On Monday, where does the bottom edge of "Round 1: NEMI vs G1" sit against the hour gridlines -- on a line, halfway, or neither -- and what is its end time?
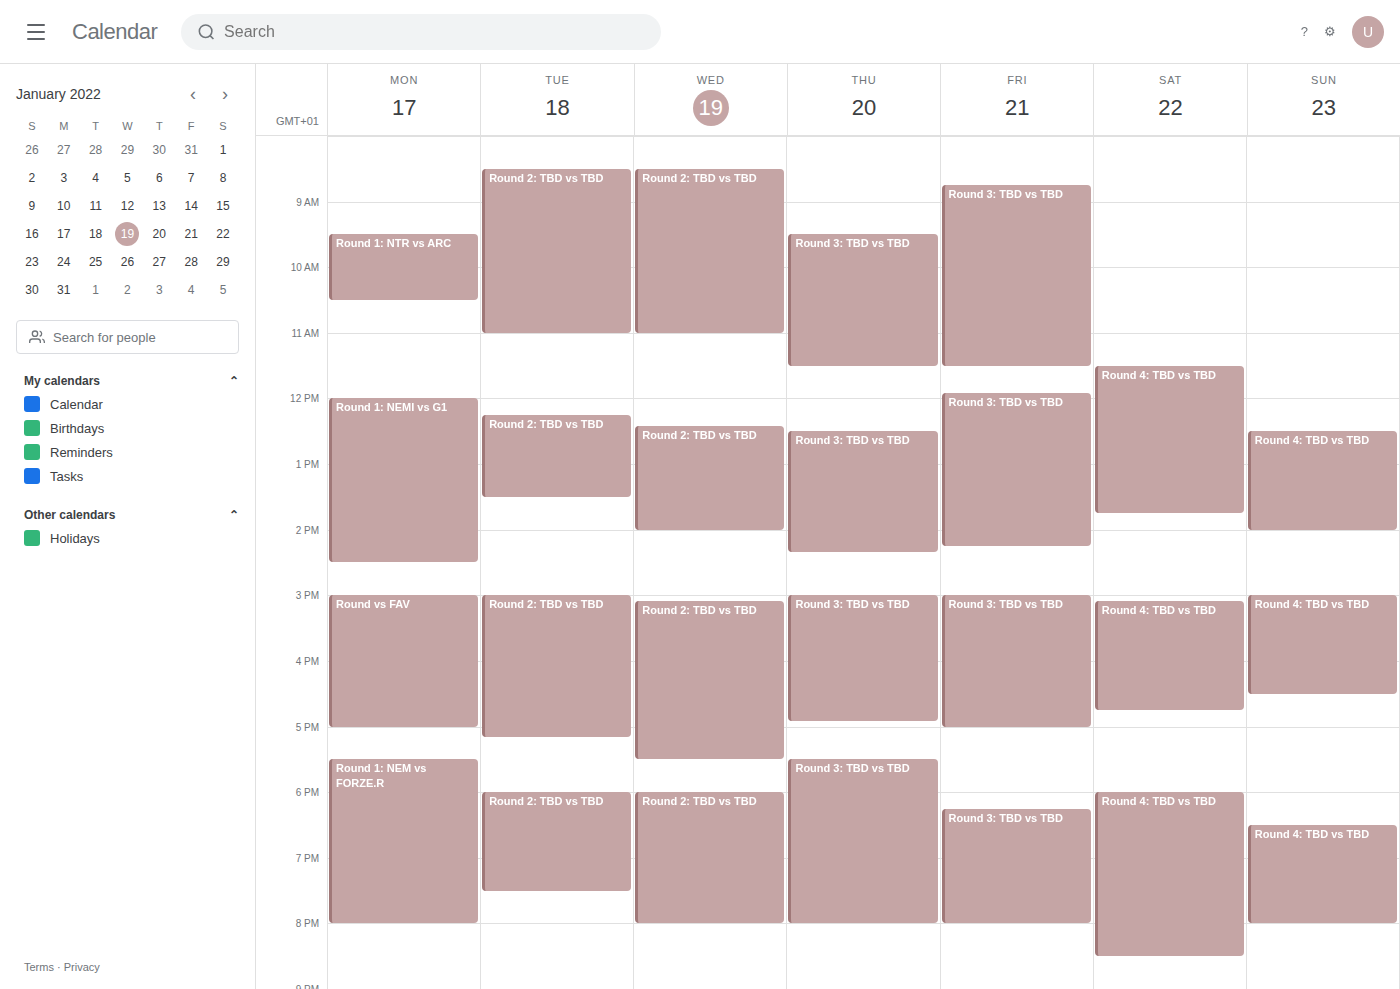
2:30 PM -- halfway between the 2 PM and 3 PM lines.